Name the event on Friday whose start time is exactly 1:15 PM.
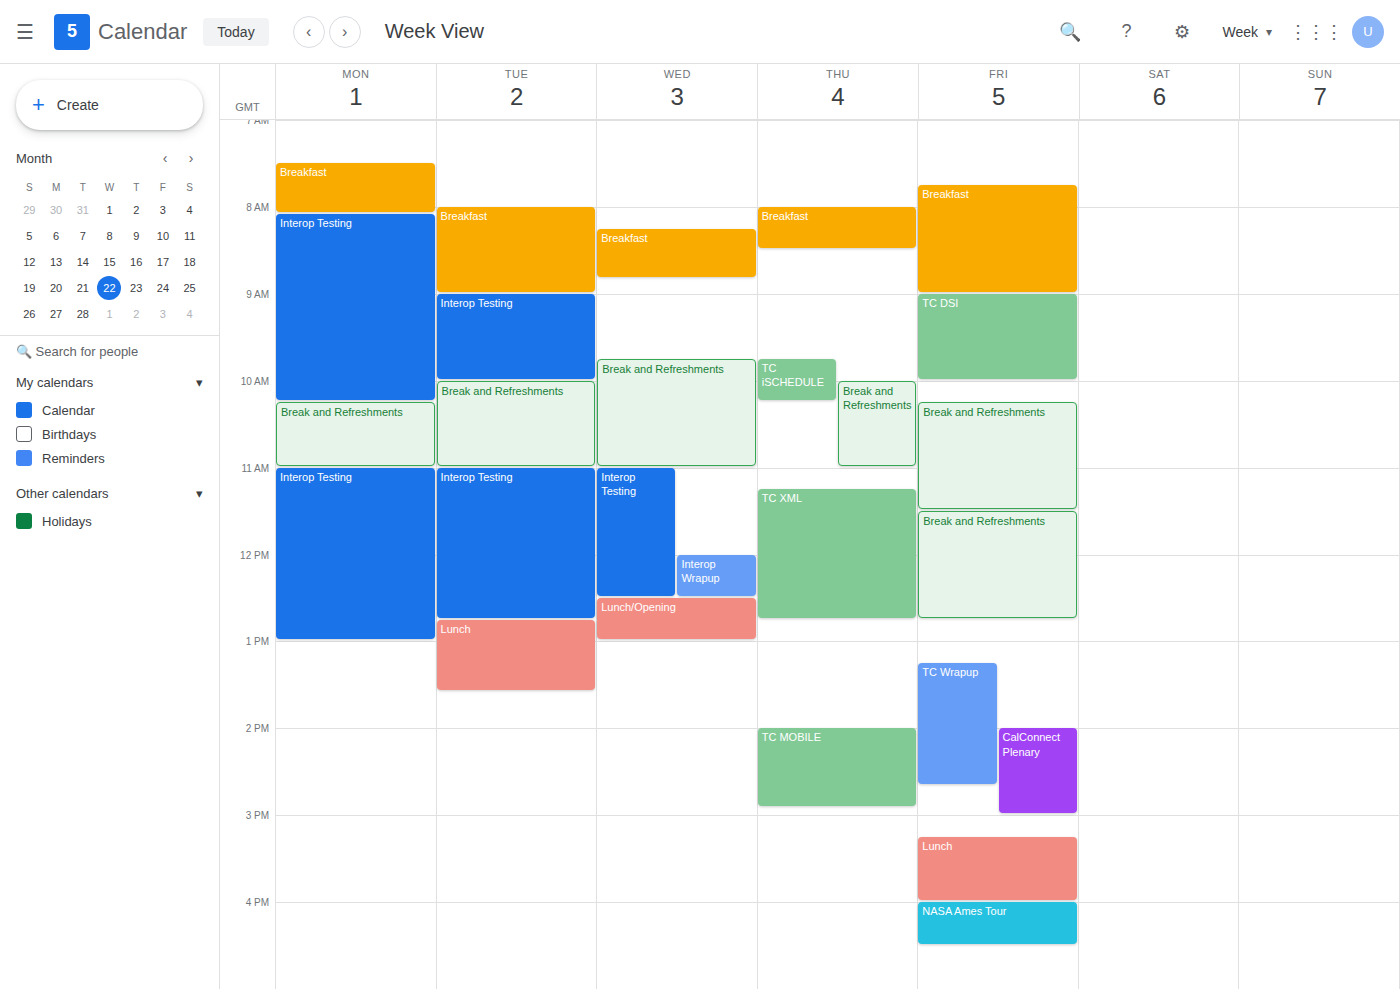
"TC Wrapup"